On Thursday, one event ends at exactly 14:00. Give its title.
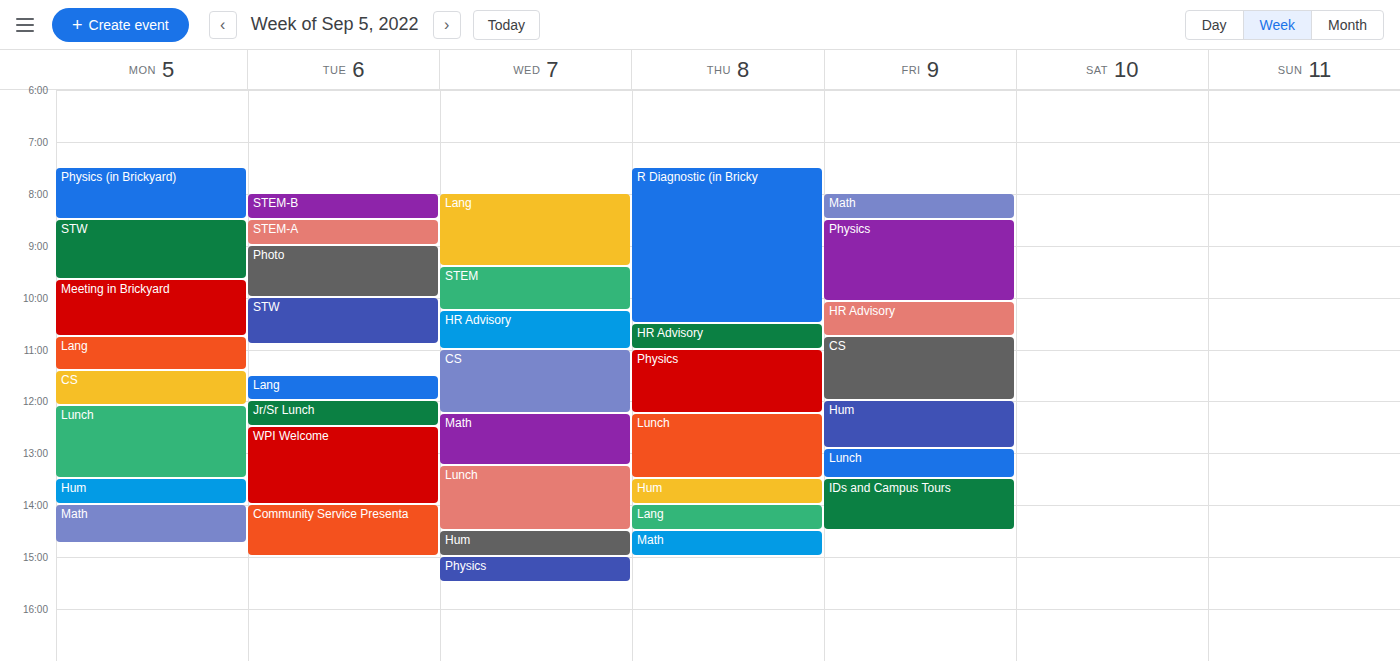
"Hum"